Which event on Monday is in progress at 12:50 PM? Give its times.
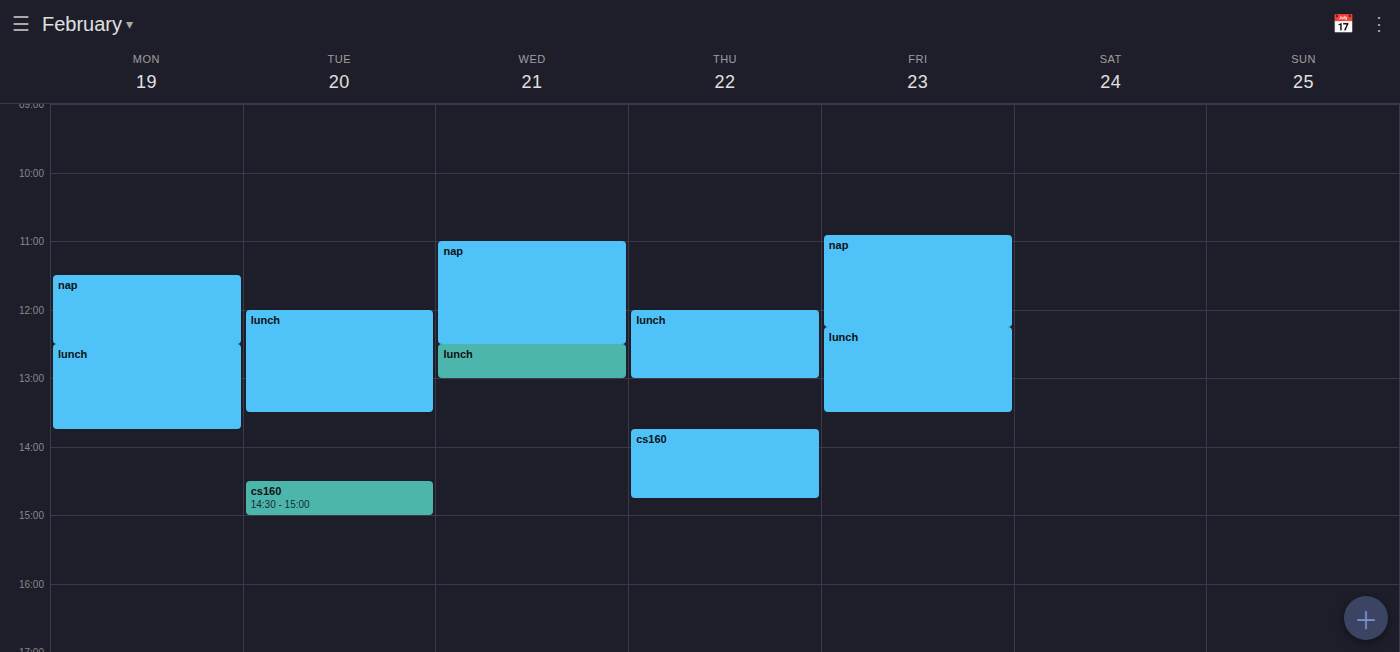
"lunch", 12:30 PM to 1:45 PM